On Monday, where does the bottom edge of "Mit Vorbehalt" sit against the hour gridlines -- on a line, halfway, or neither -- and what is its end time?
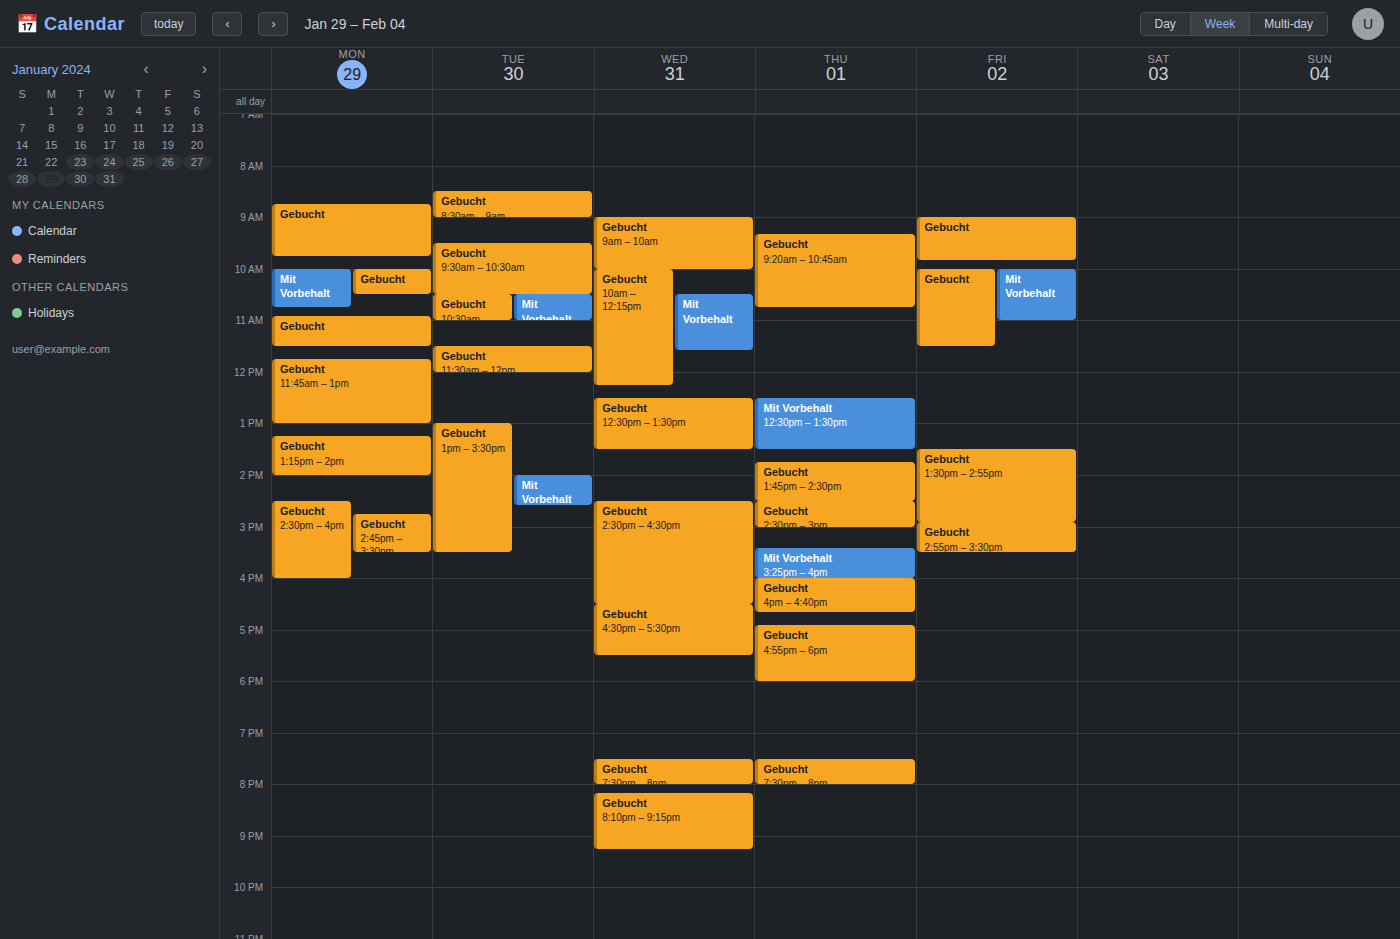
10:45 AM -- neither: three quarters of the way from the 10 AM line to the 11 AM line.